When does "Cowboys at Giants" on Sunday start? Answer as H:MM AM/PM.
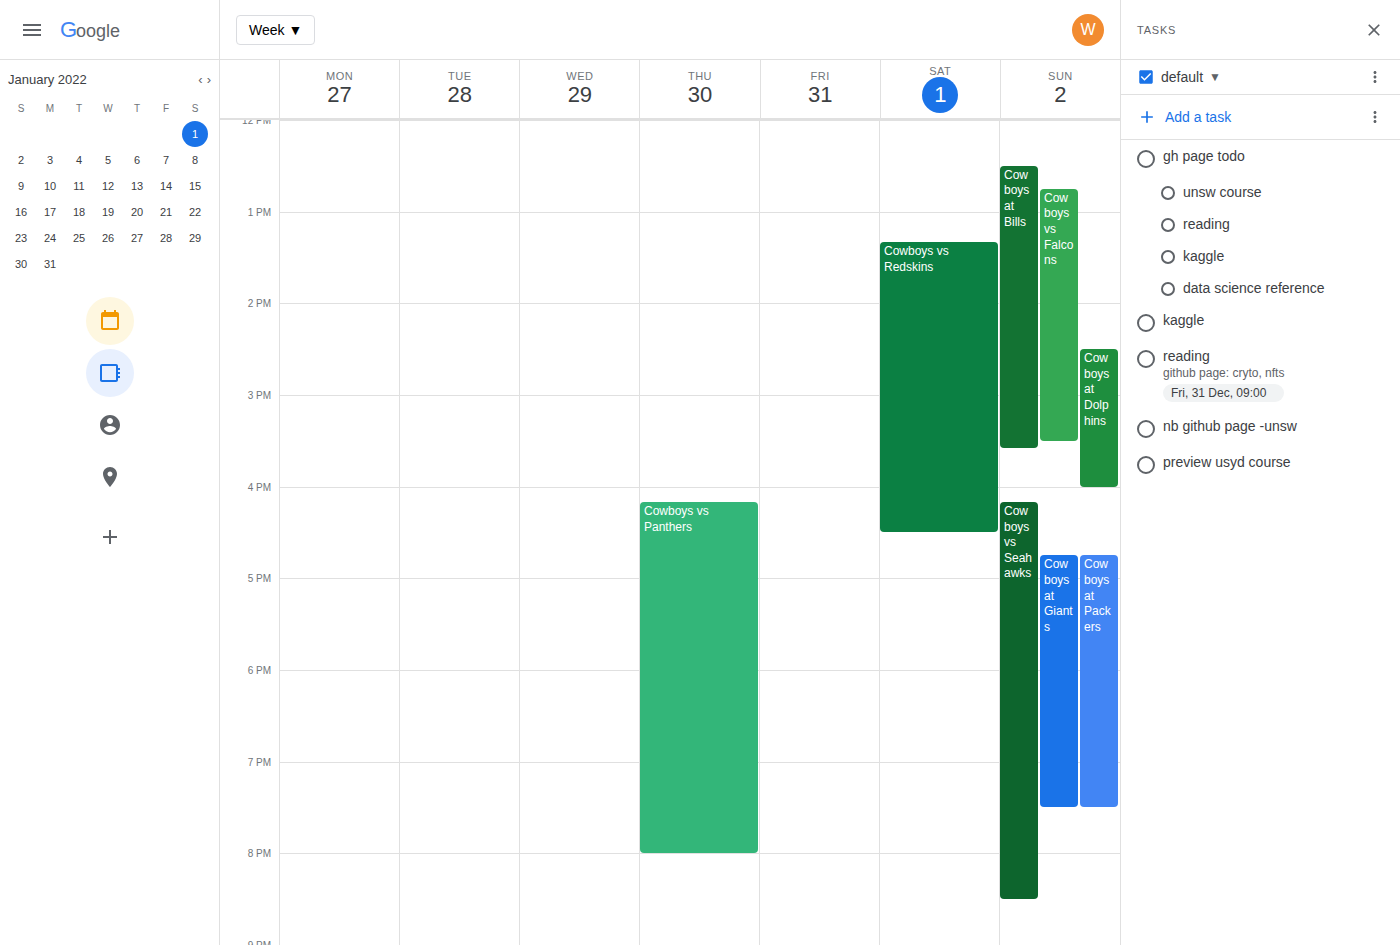
4:45 PM